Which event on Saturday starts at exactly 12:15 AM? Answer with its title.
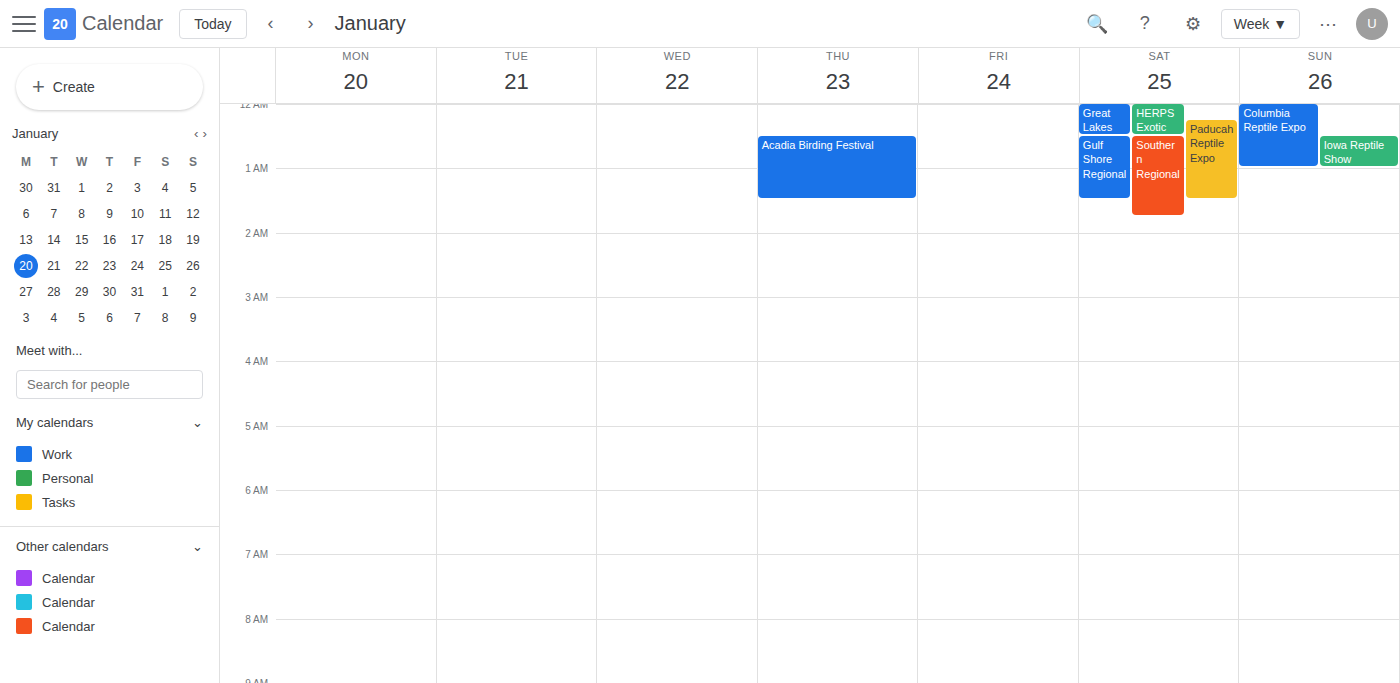
"Paducah Reptile Expo"